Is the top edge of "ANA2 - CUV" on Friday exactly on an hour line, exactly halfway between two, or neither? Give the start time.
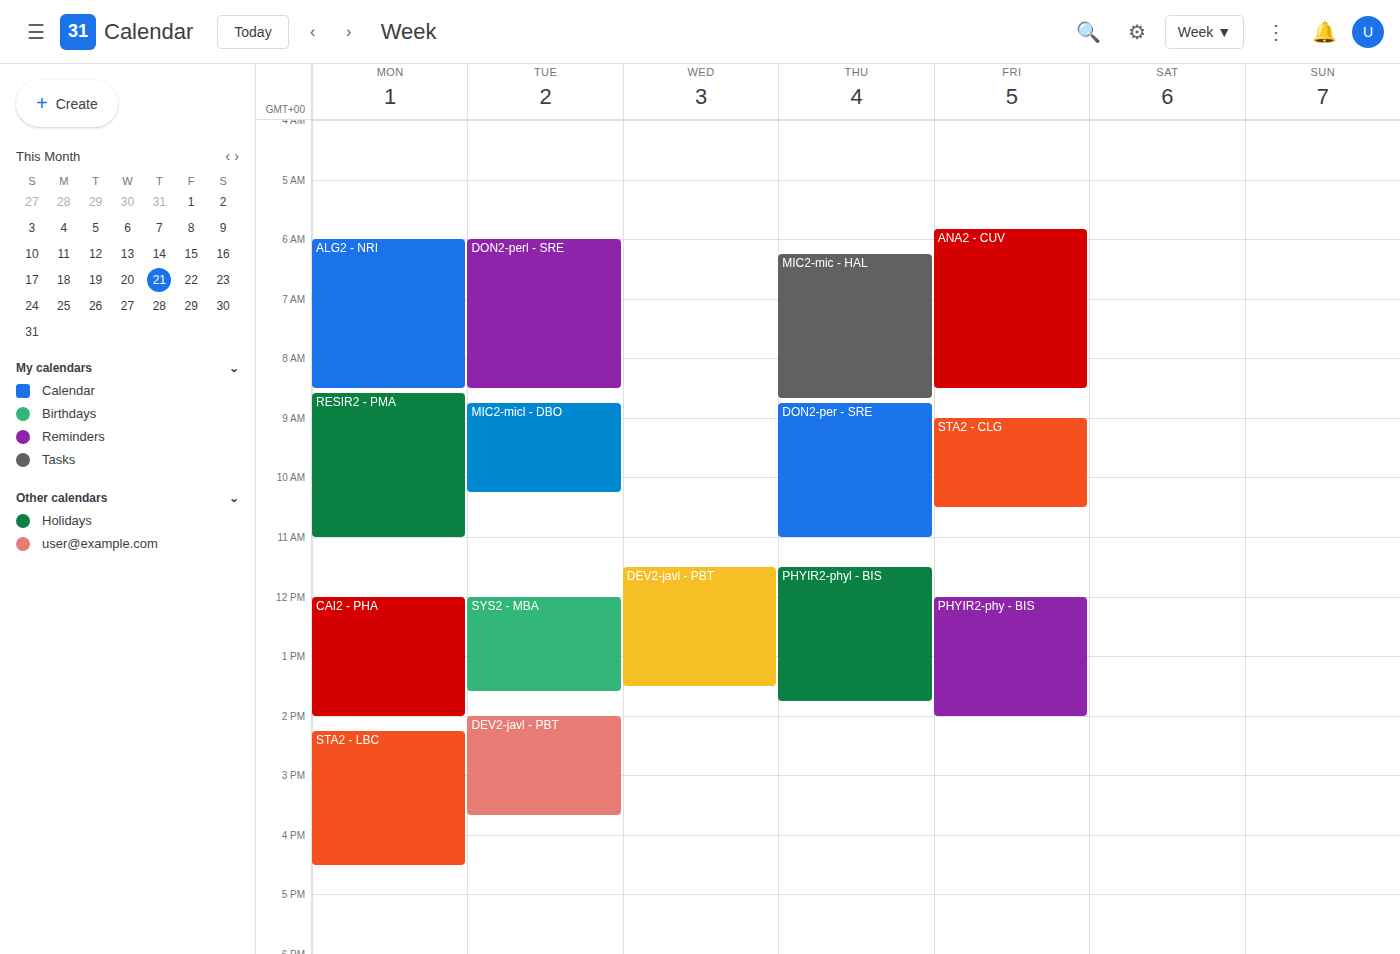
5:50 AM -- neither: 50 minutes below the 5 AM line and 10 minutes above the 6 AM line.